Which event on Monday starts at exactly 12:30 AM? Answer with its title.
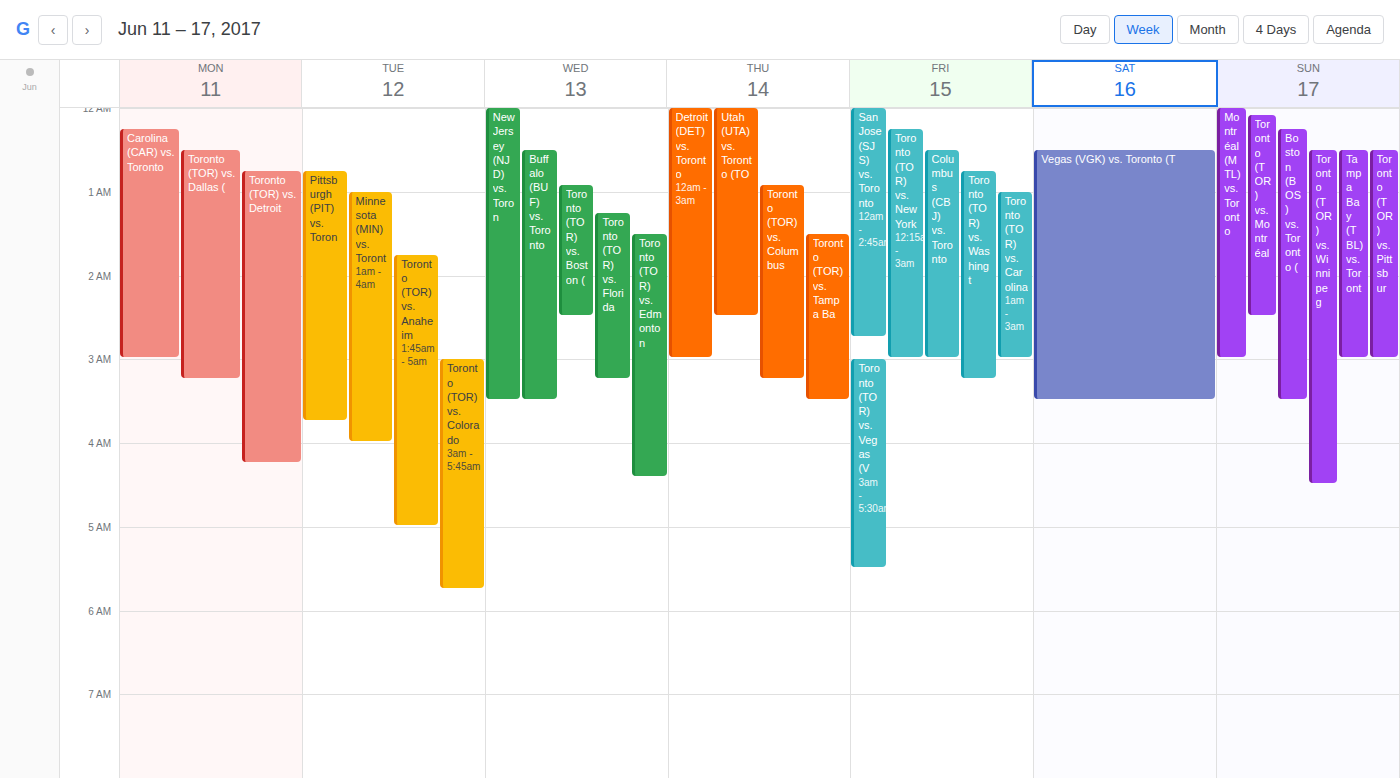
"Toronto (TOR) vs. Dallas ("